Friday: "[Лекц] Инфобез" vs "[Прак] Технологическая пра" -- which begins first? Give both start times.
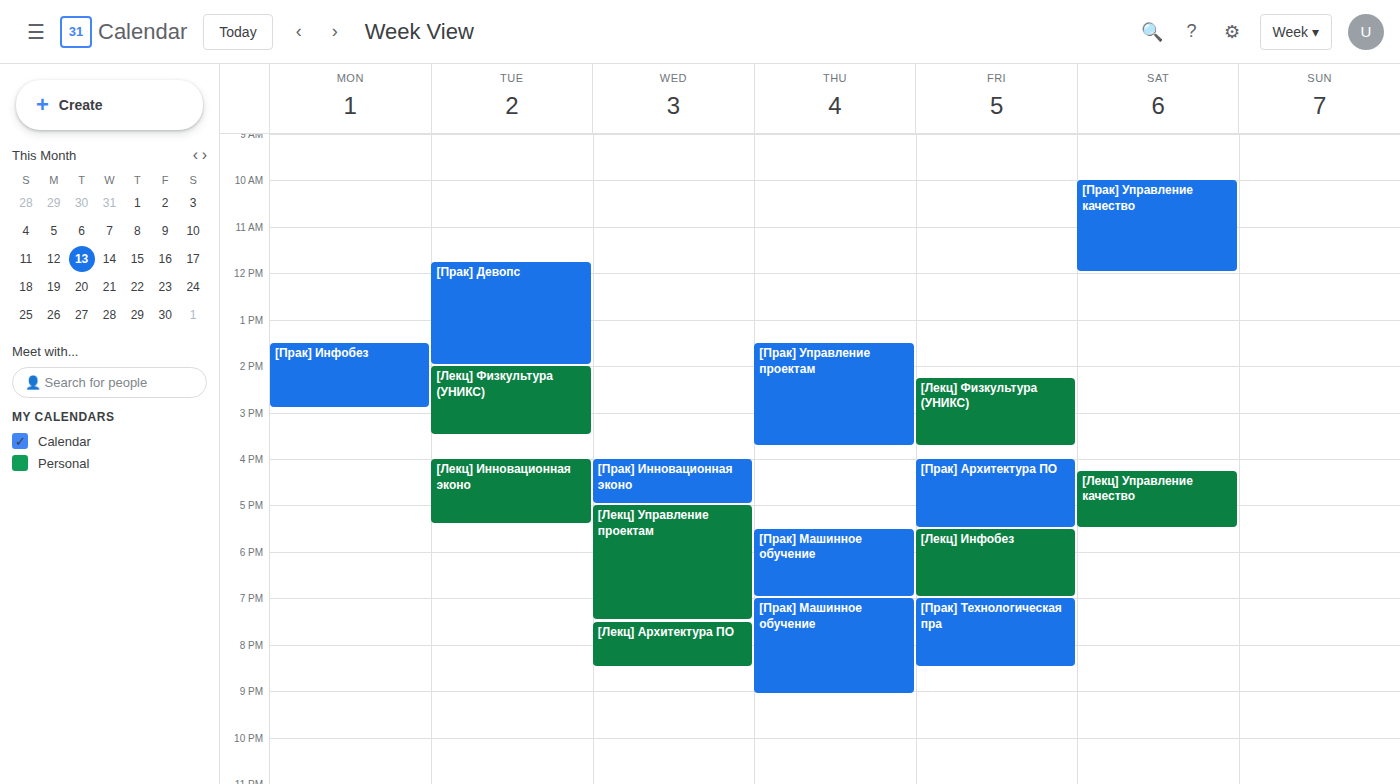
"[Лекц] Инфобез" 5:30 PM; "[Прак] Технологическая пра" 7:00 PM.